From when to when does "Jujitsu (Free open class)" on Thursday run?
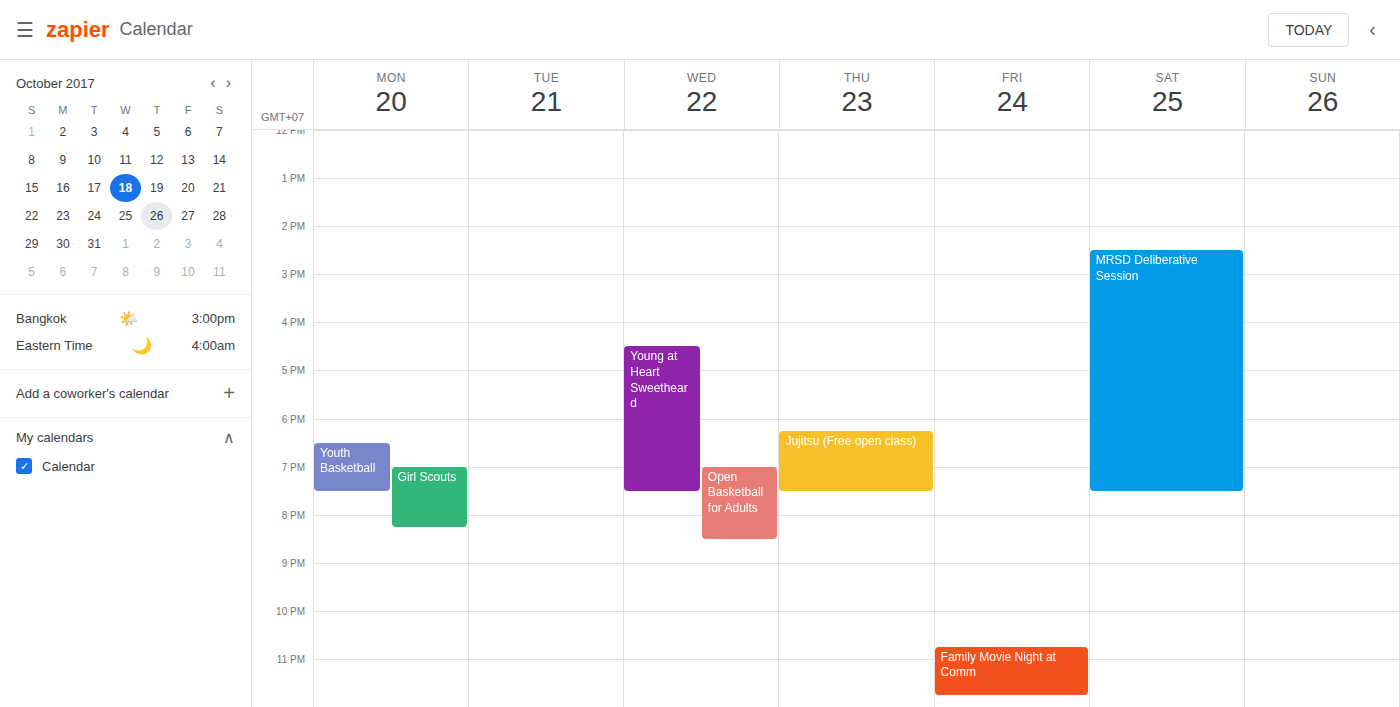
6:15 PM to 7:30 PM